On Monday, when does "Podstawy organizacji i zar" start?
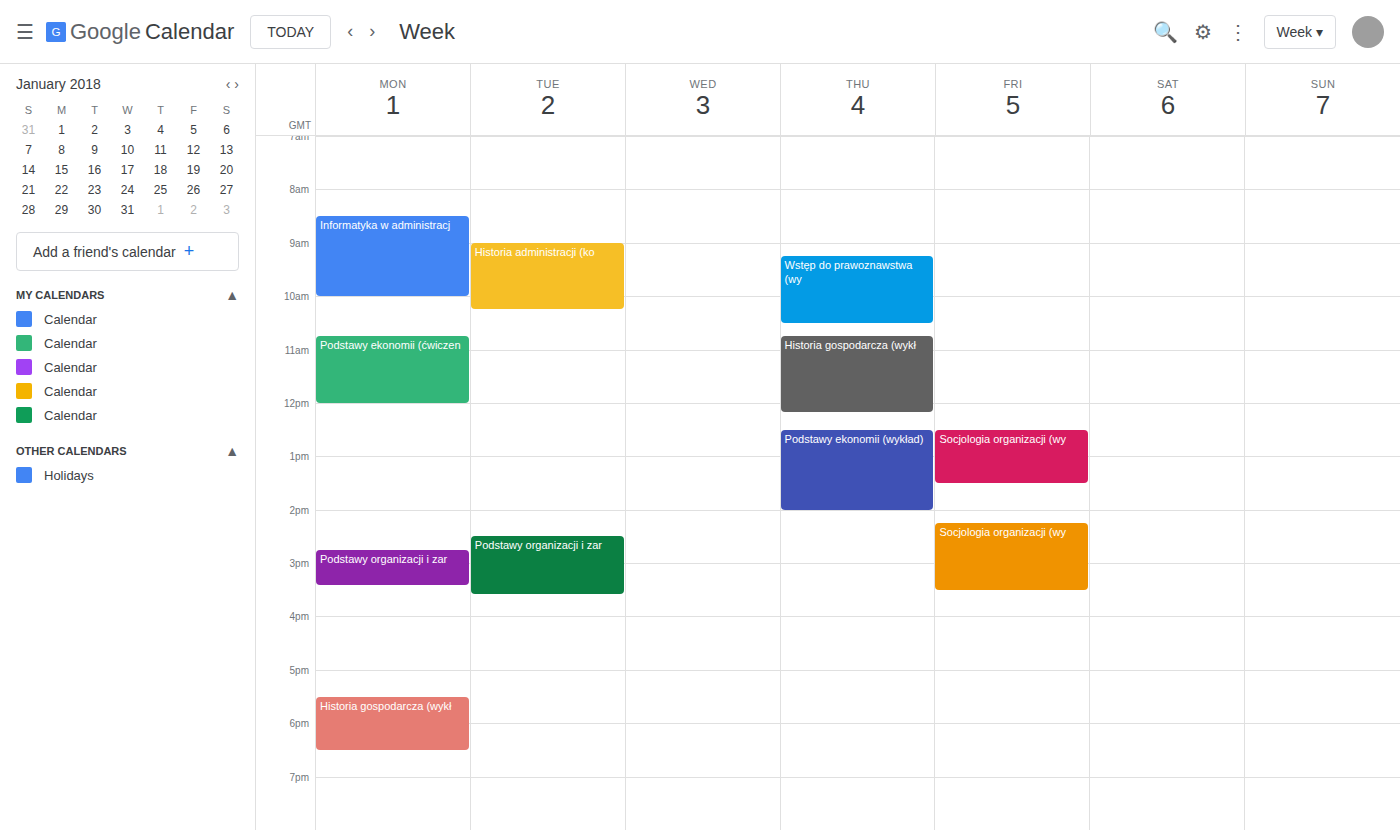
2:45 PM